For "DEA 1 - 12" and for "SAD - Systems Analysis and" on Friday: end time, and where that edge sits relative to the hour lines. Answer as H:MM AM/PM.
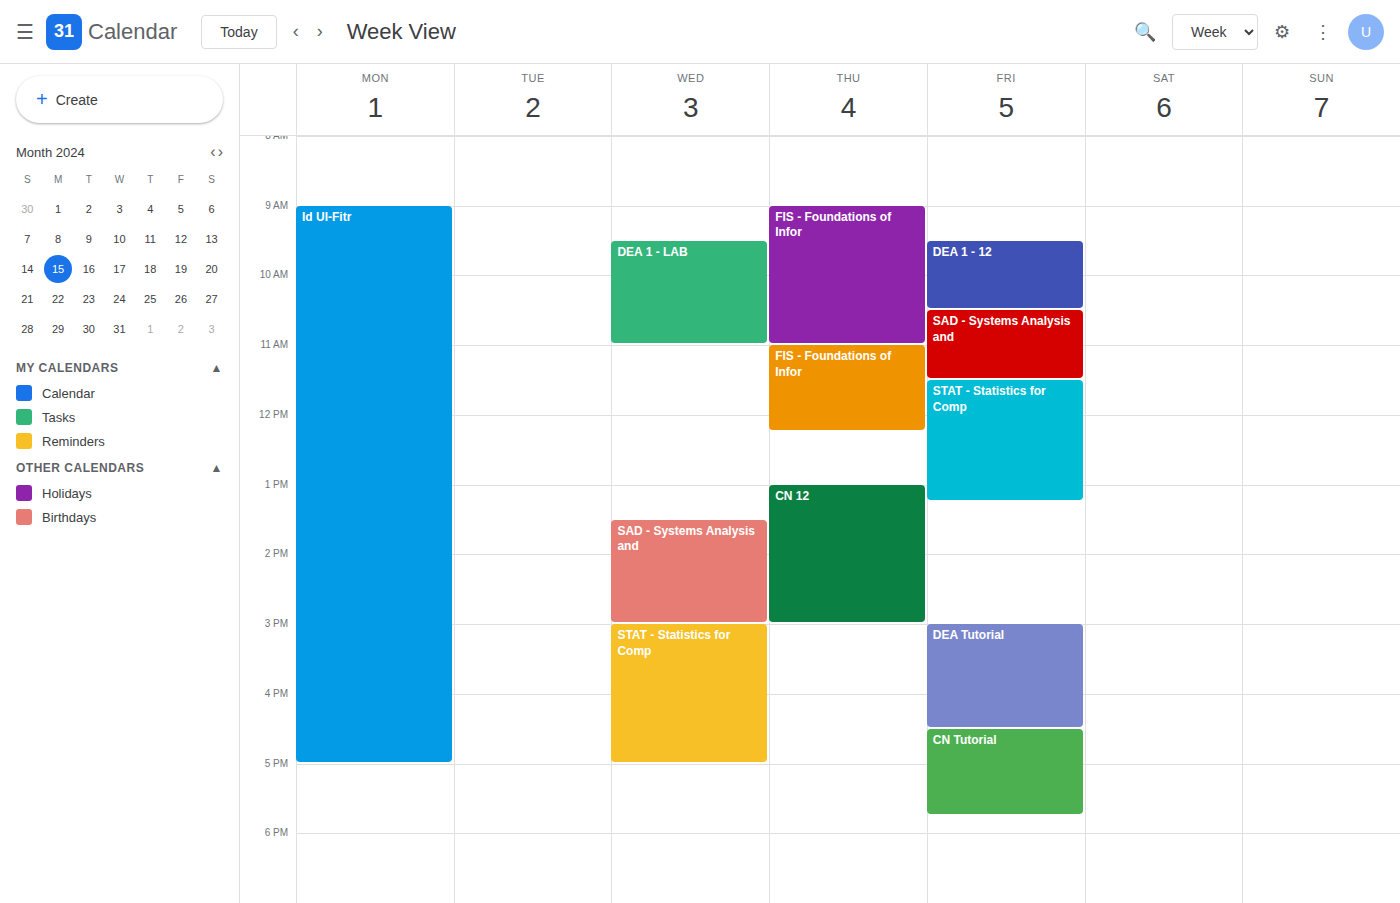
"DEA 1 - 12": 10:30 AM, halfway between the 10 AM and 11 AM lines. "SAD - Systems Analysis and": 11:30 AM, halfway between the 11 AM and 12 PM lines.